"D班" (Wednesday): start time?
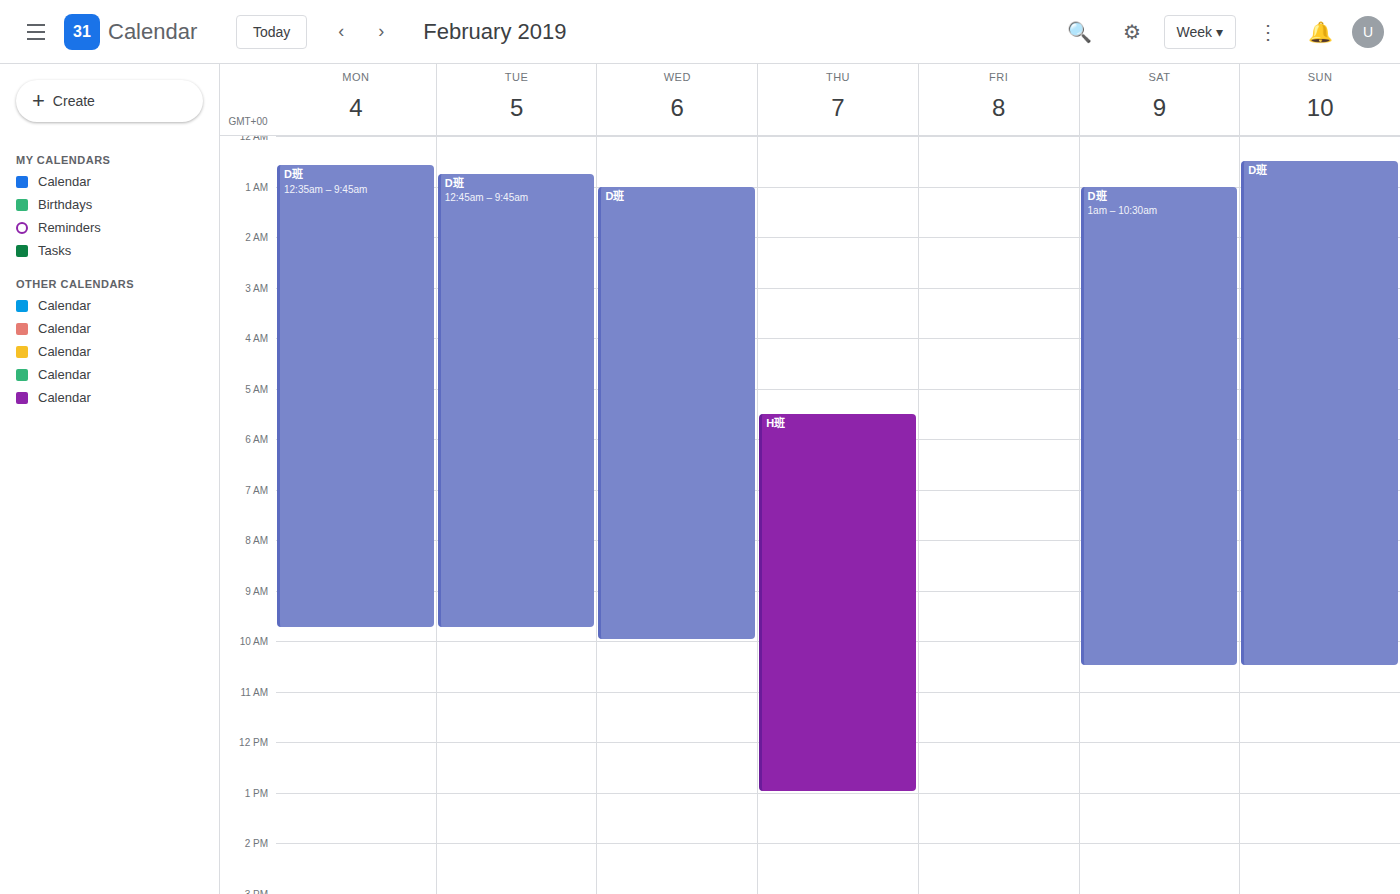
1:00 AM